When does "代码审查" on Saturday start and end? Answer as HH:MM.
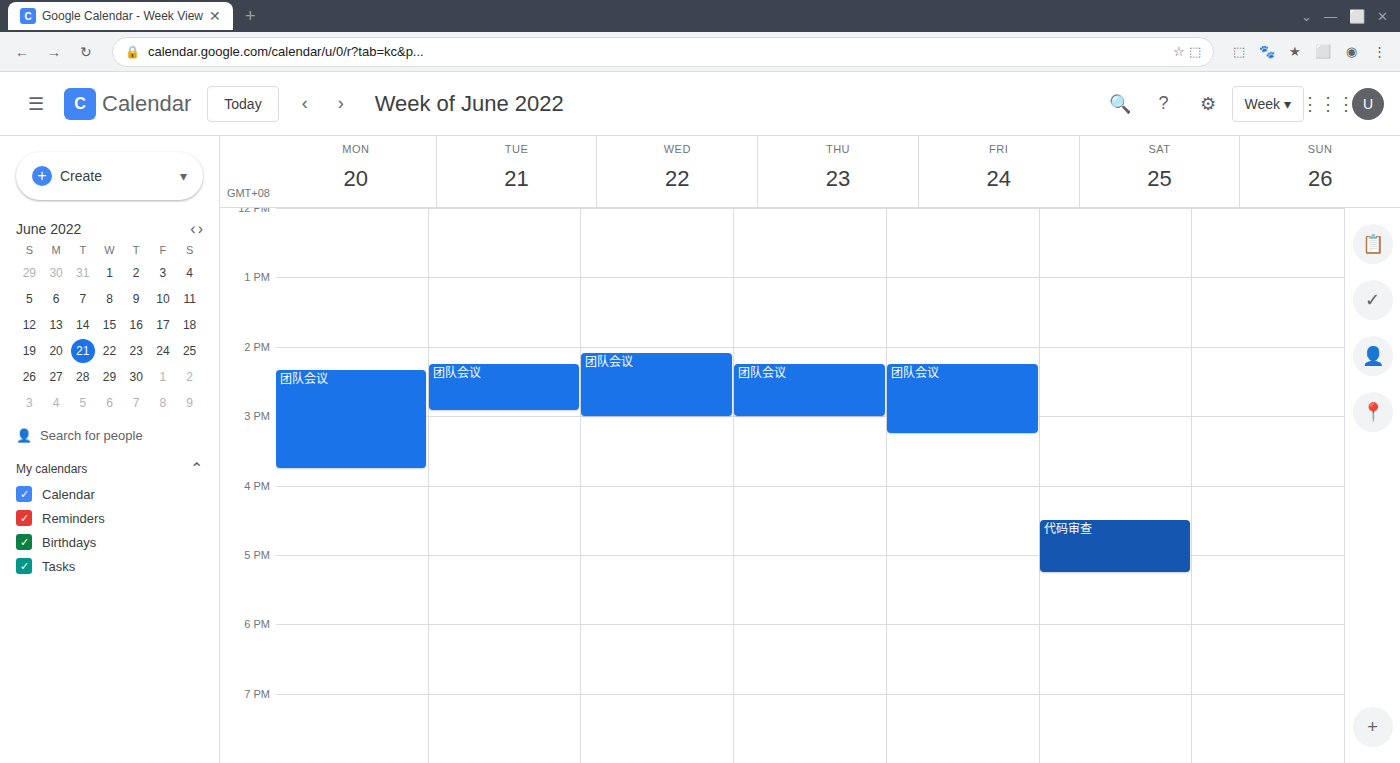
16:30 to 17:15